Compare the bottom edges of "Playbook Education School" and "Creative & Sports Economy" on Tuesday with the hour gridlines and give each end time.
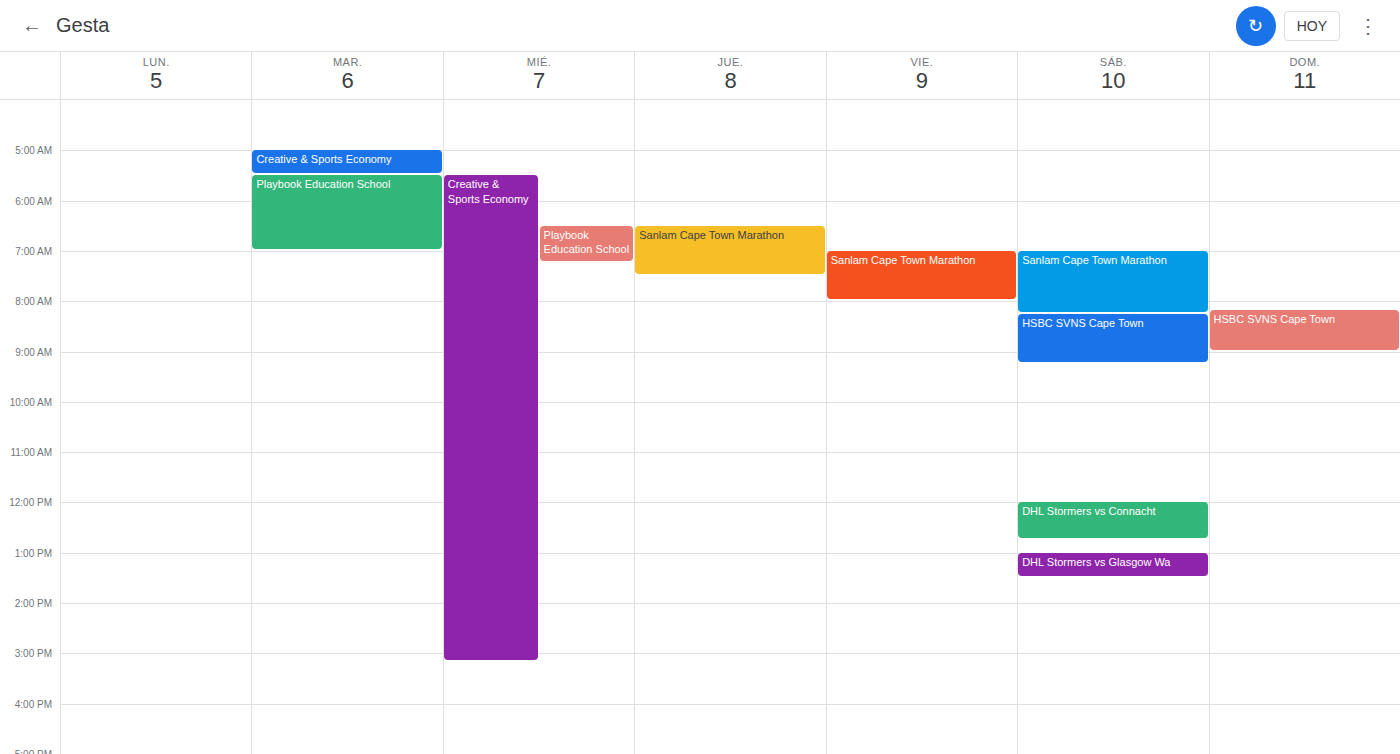
"Playbook Education School": 7:00 AM, exactly on the 7 AM line. "Creative & Sports Economy": 5:30 AM, halfway between the 5 AM and 6 AM lines.